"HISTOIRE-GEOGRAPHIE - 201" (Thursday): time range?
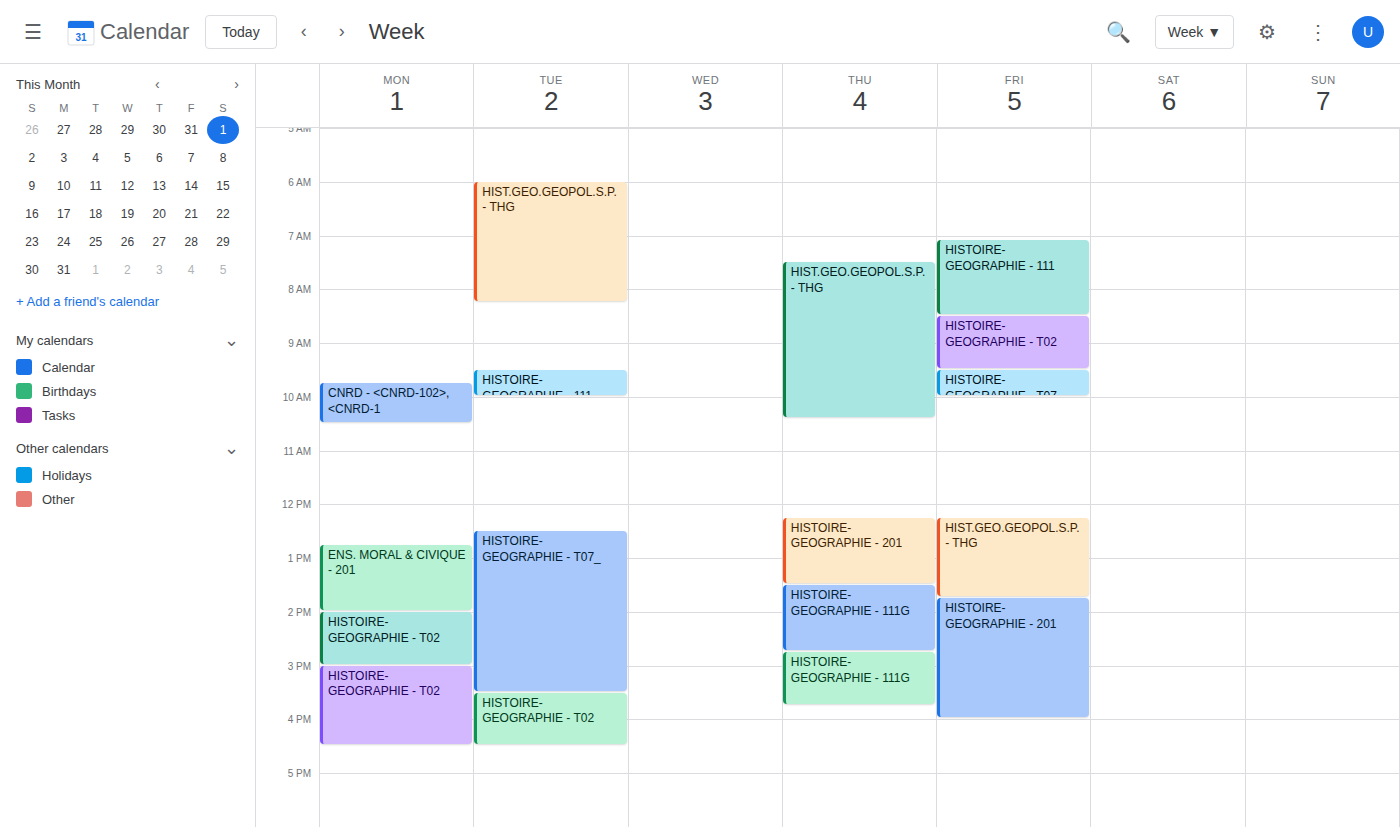
12:15 PM to 1:30 PM